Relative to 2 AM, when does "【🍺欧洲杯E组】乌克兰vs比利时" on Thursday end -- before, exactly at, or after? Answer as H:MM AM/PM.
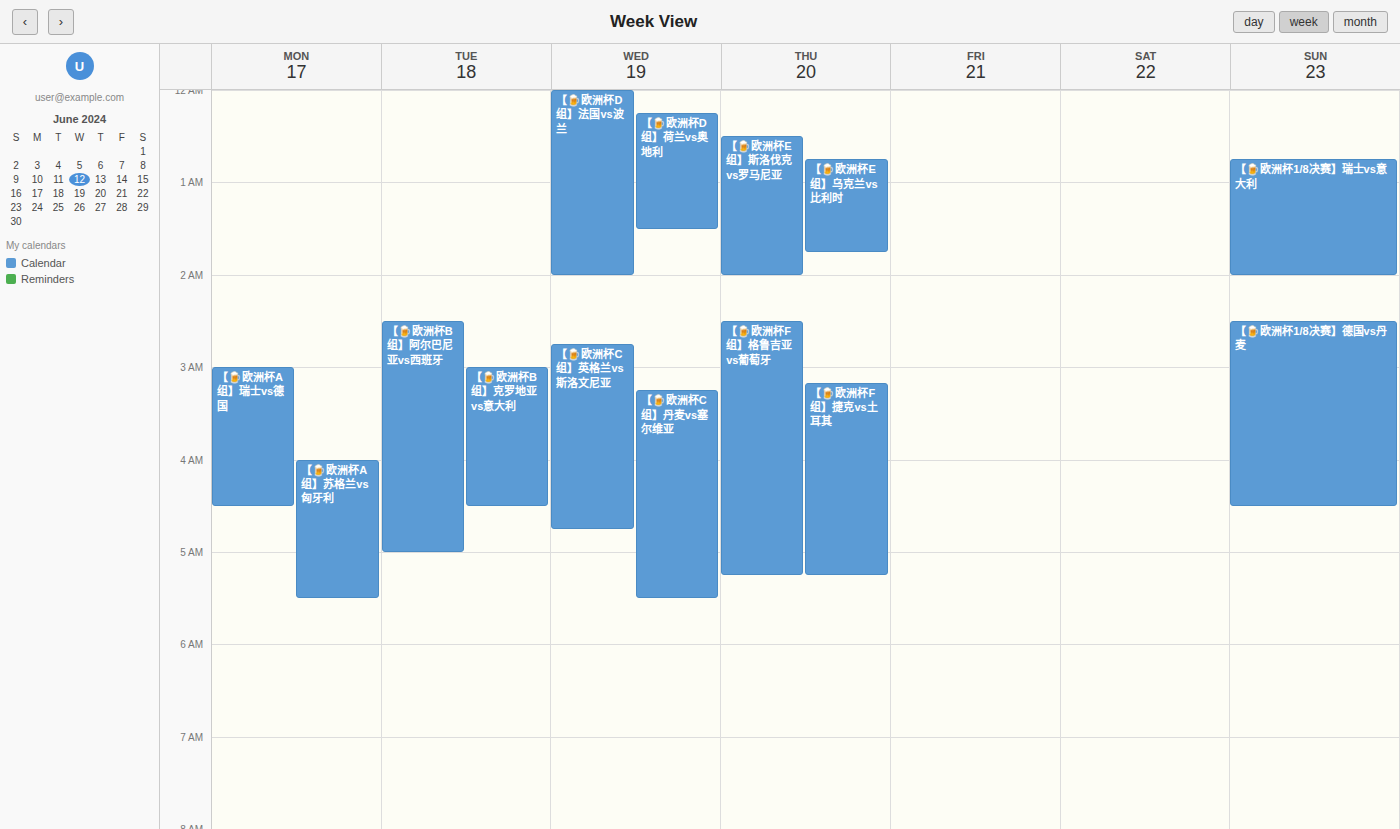
1:45 AM -- before 2 AM, 15 minutes above the 2 AM line.